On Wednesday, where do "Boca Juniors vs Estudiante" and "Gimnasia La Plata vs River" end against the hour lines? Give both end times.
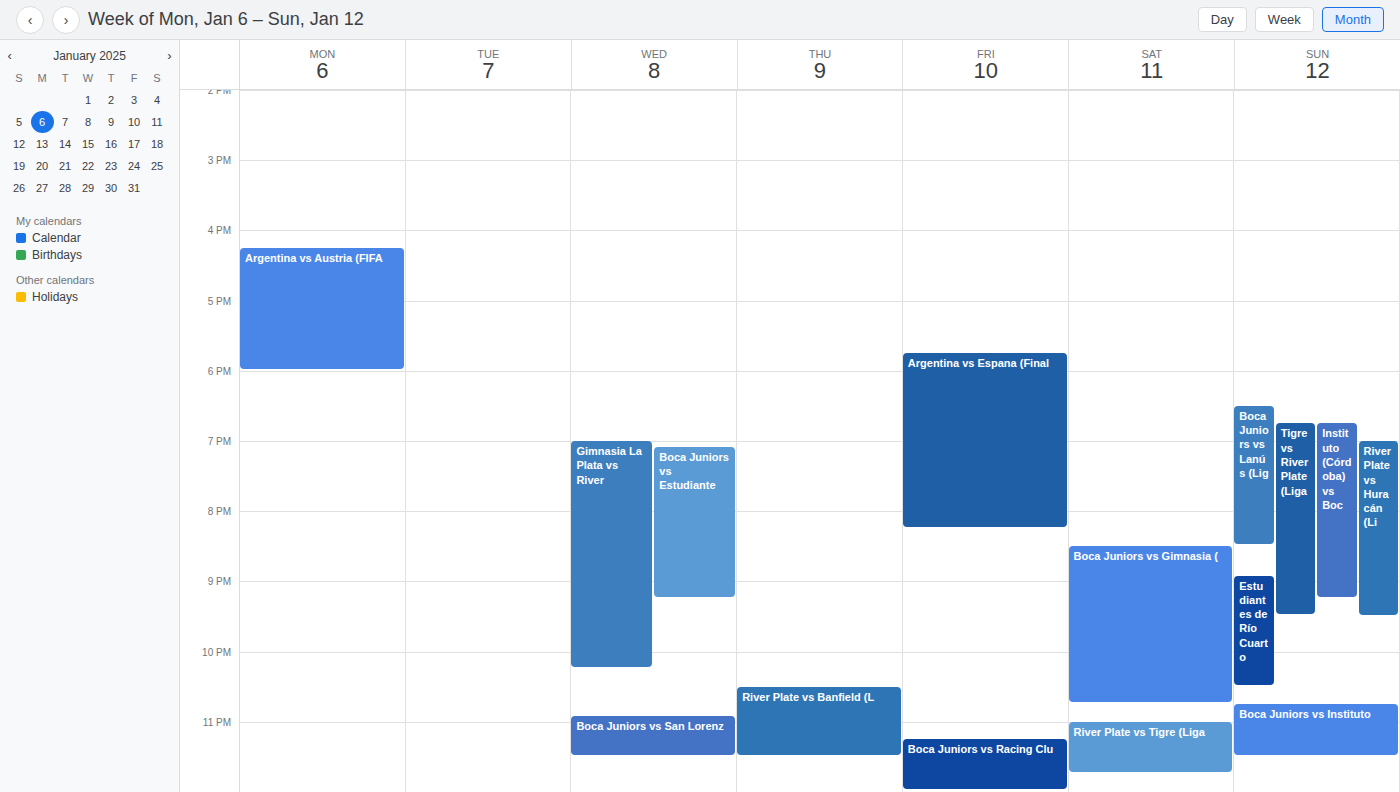
"Boca Juniors vs Estudiante": 9:15 PM, neither: a quarter of the way from the 9 PM line to the 10 PM line. "Gimnasia La Plata vs River": 10:15 PM, neither: a quarter of the way from the 10 PM line to the 11 PM line.